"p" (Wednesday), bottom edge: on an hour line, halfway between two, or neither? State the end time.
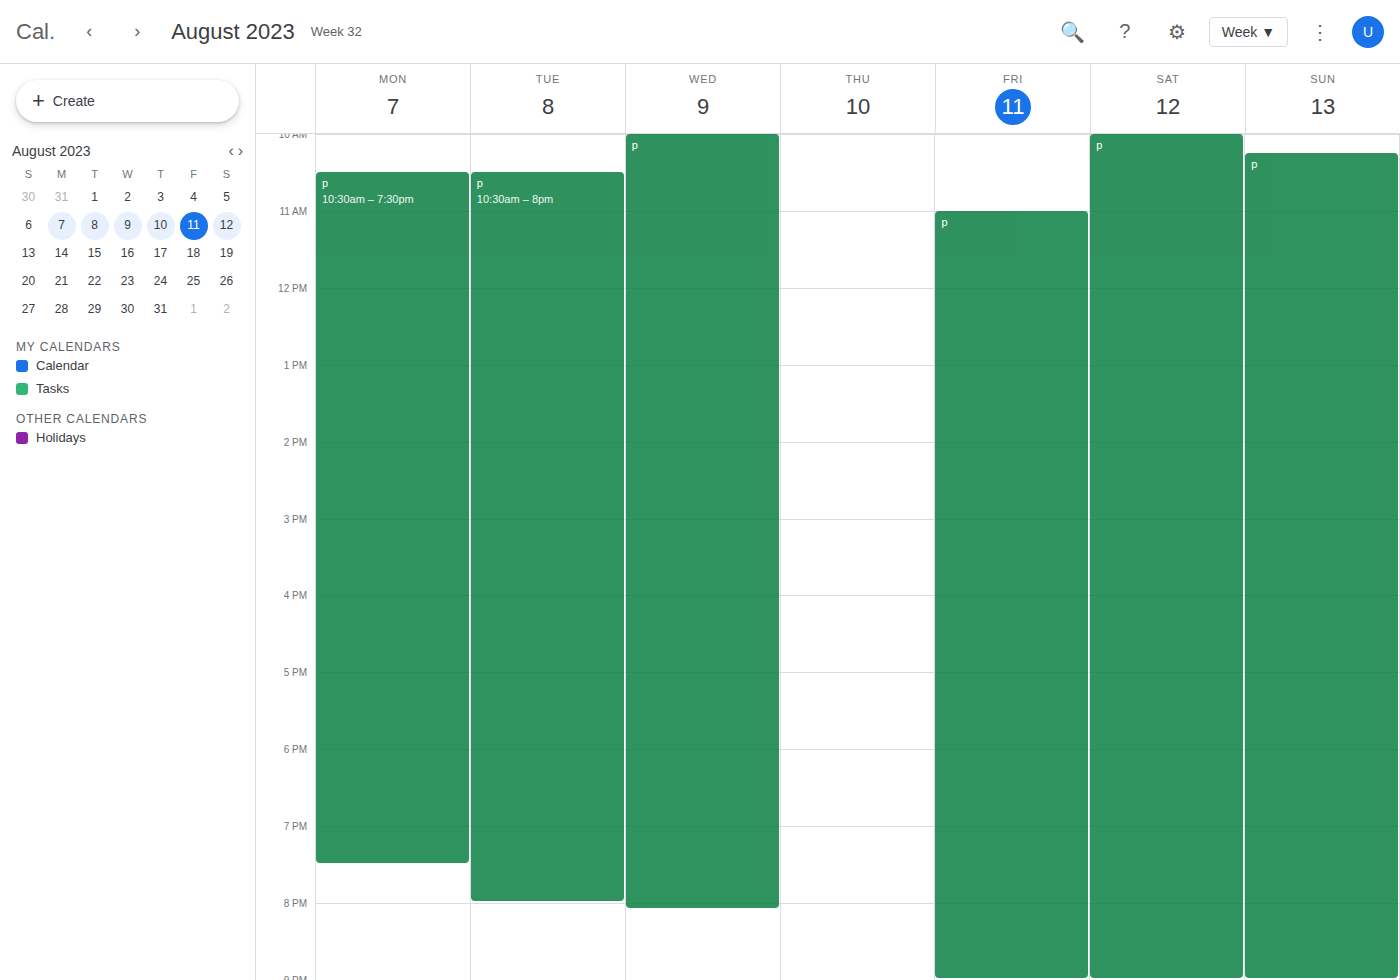
8:05 PM -- neither: 5 minutes below the 8 PM line and 55 minutes above the 9 PM line.